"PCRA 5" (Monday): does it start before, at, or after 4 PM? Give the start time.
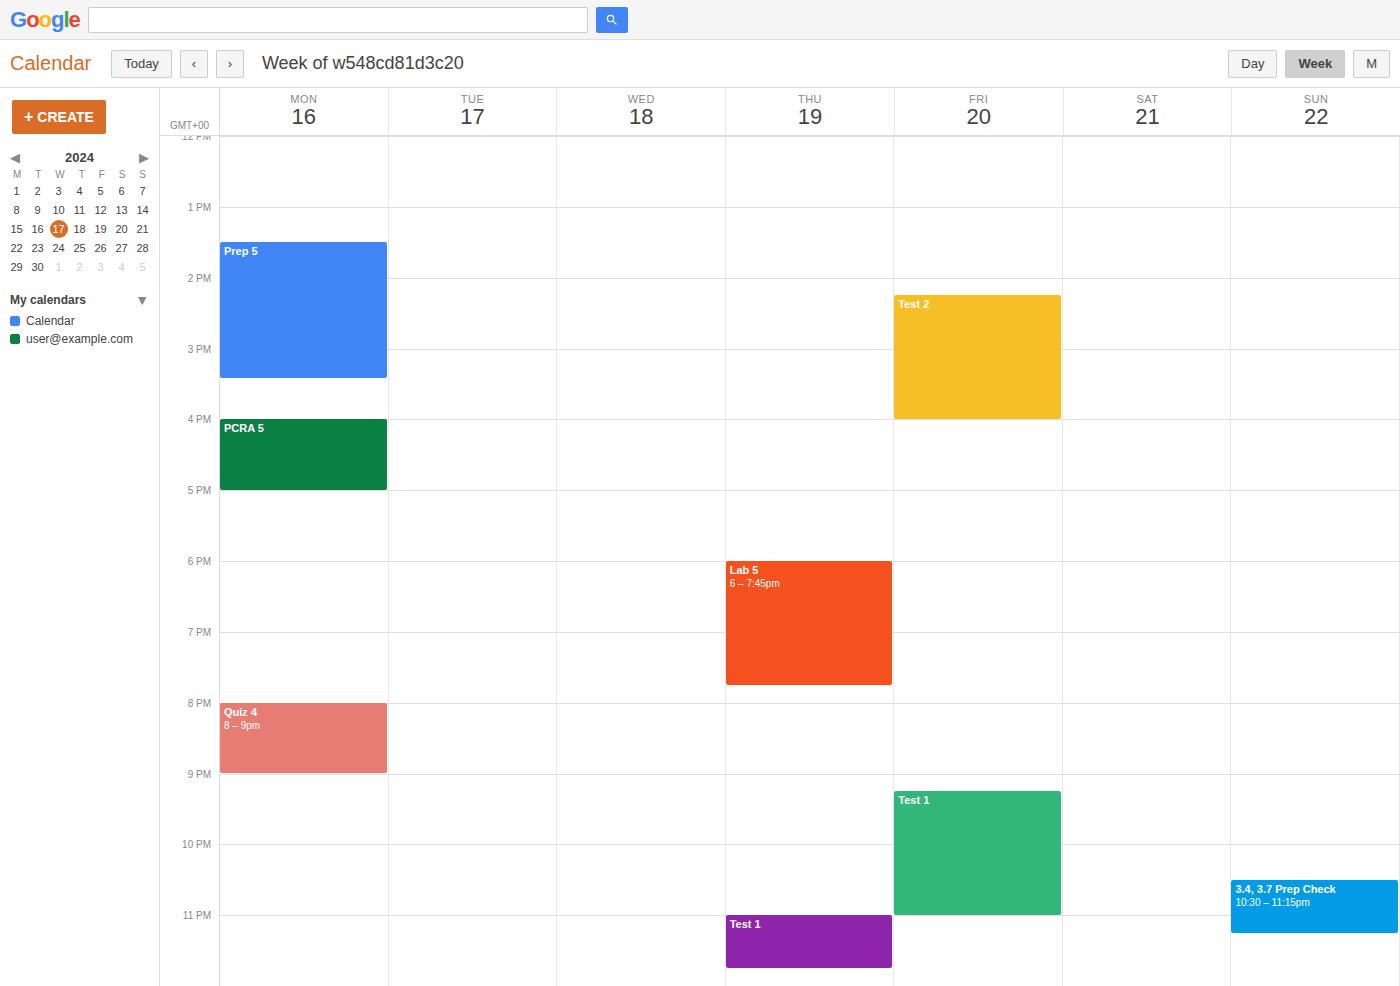
4:00 PM -- exactly at 4 PM, on the 4 PM line.